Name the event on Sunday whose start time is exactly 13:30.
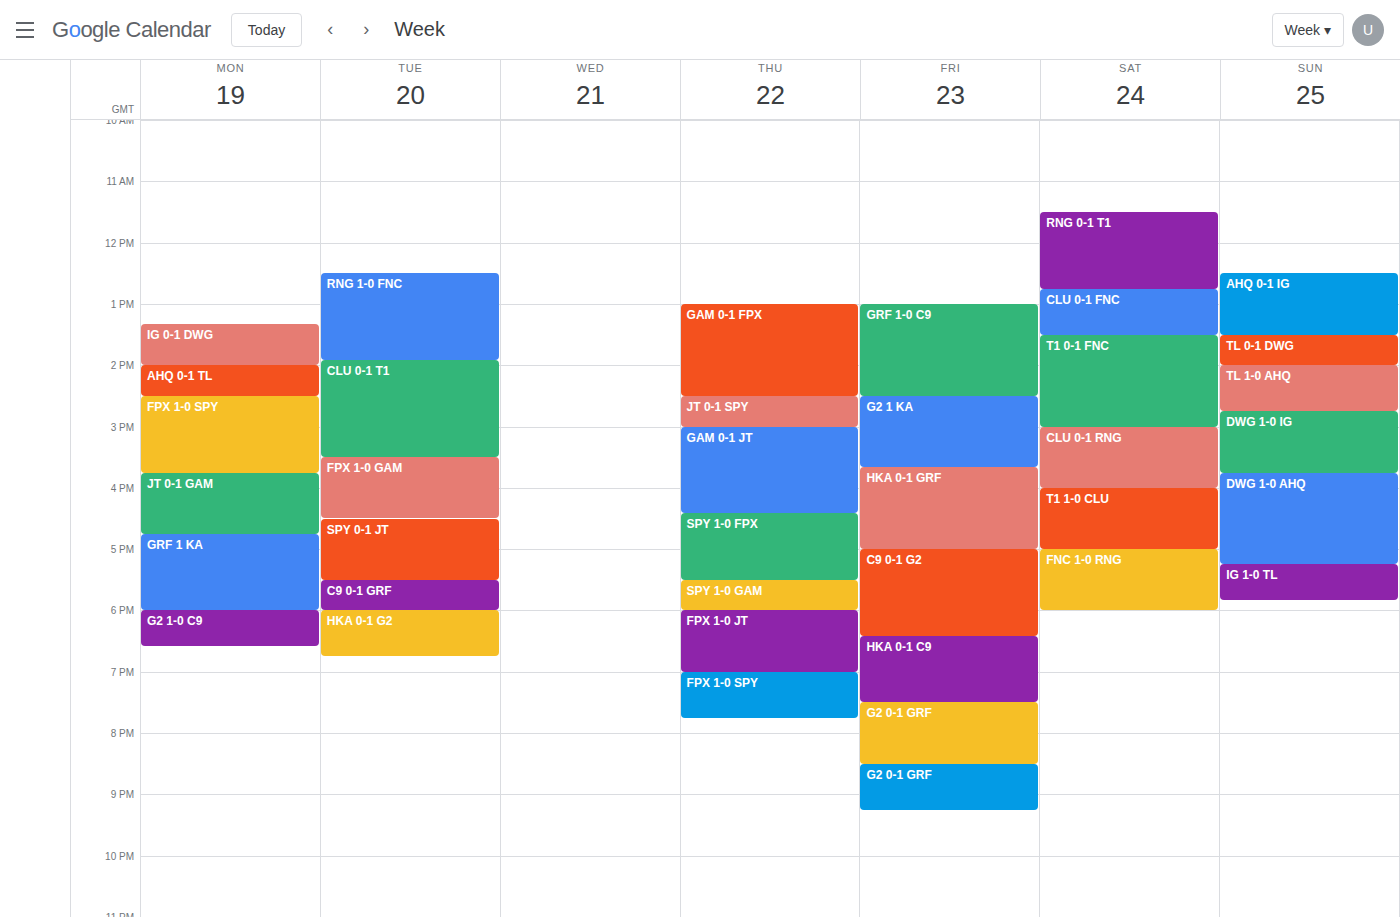
"TL 0-1 DWG"